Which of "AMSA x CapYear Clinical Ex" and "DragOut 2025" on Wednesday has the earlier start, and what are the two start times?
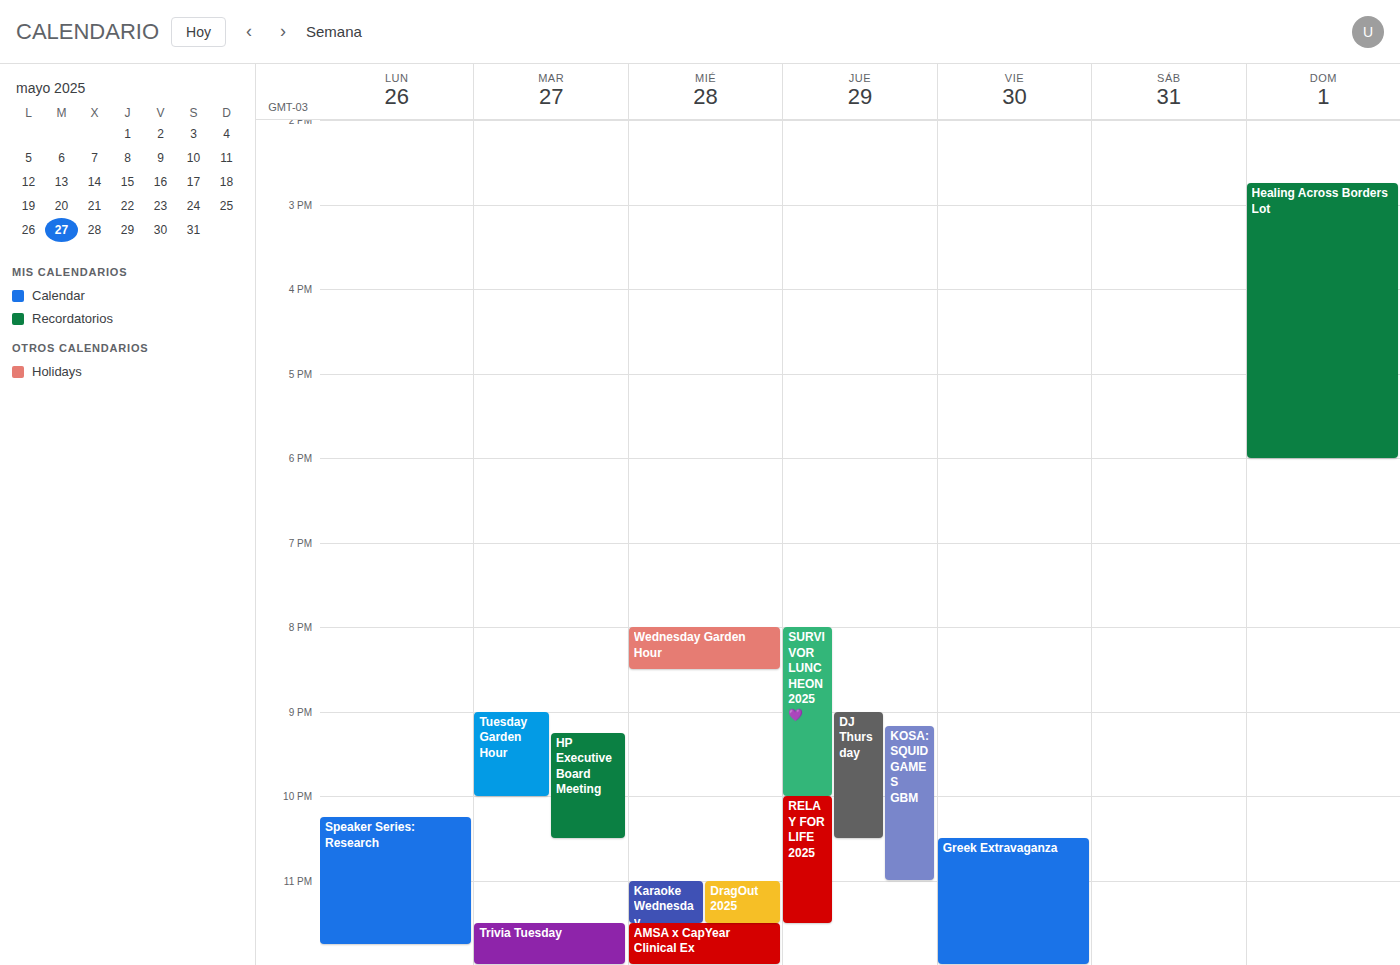
"DragOut 2025" 11:00 PM; "AMSA x CapYear Clinical Ex" 11:30 PM.